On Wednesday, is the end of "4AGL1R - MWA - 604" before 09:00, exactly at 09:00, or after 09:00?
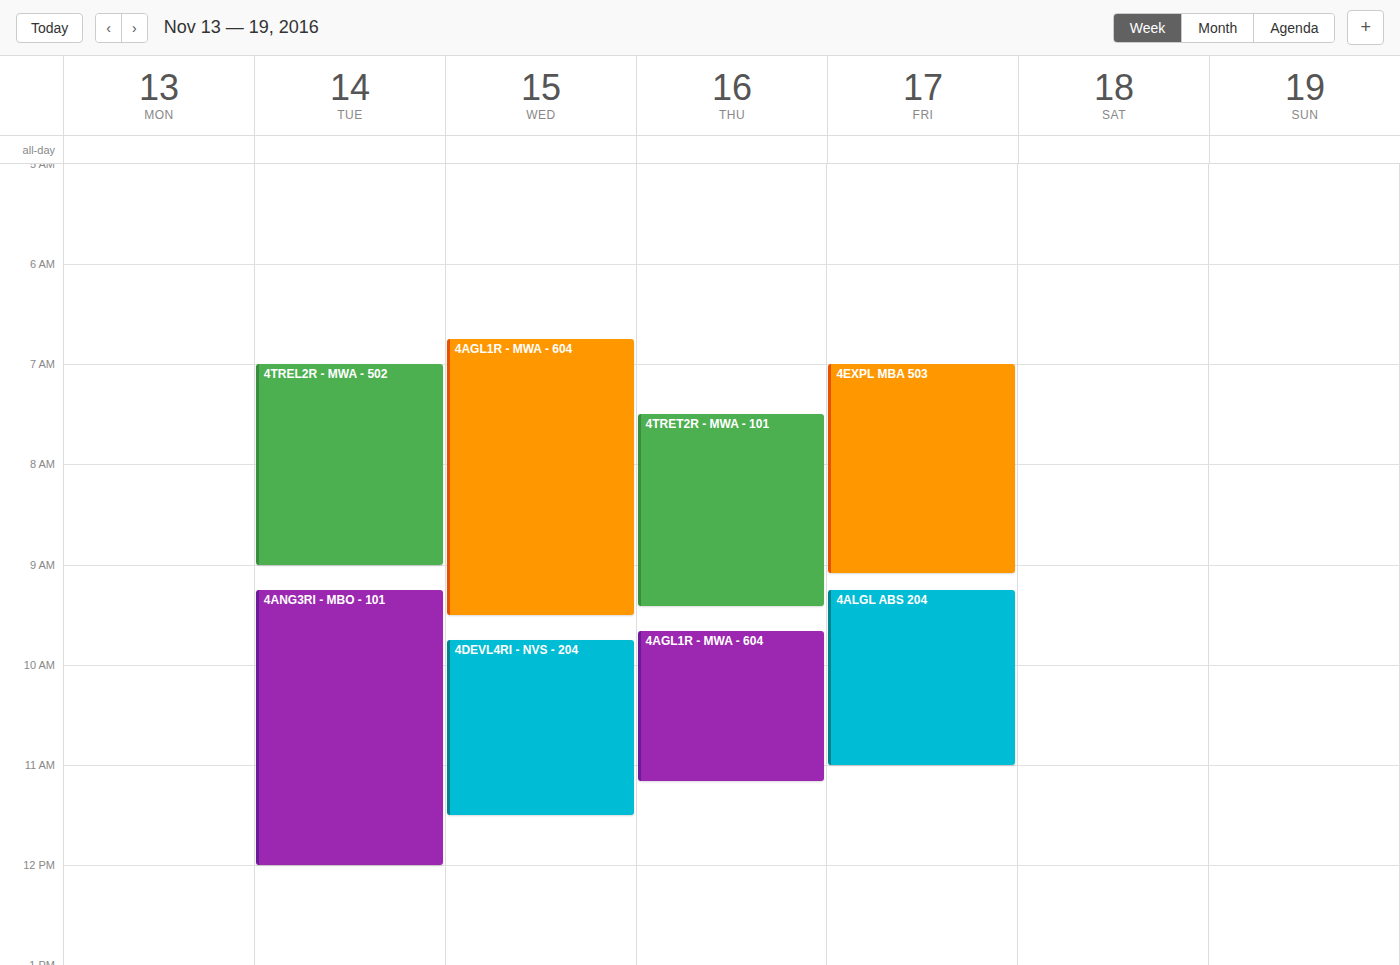
09:30 -- after 09:00, 30 minutes below the 09:00 line.